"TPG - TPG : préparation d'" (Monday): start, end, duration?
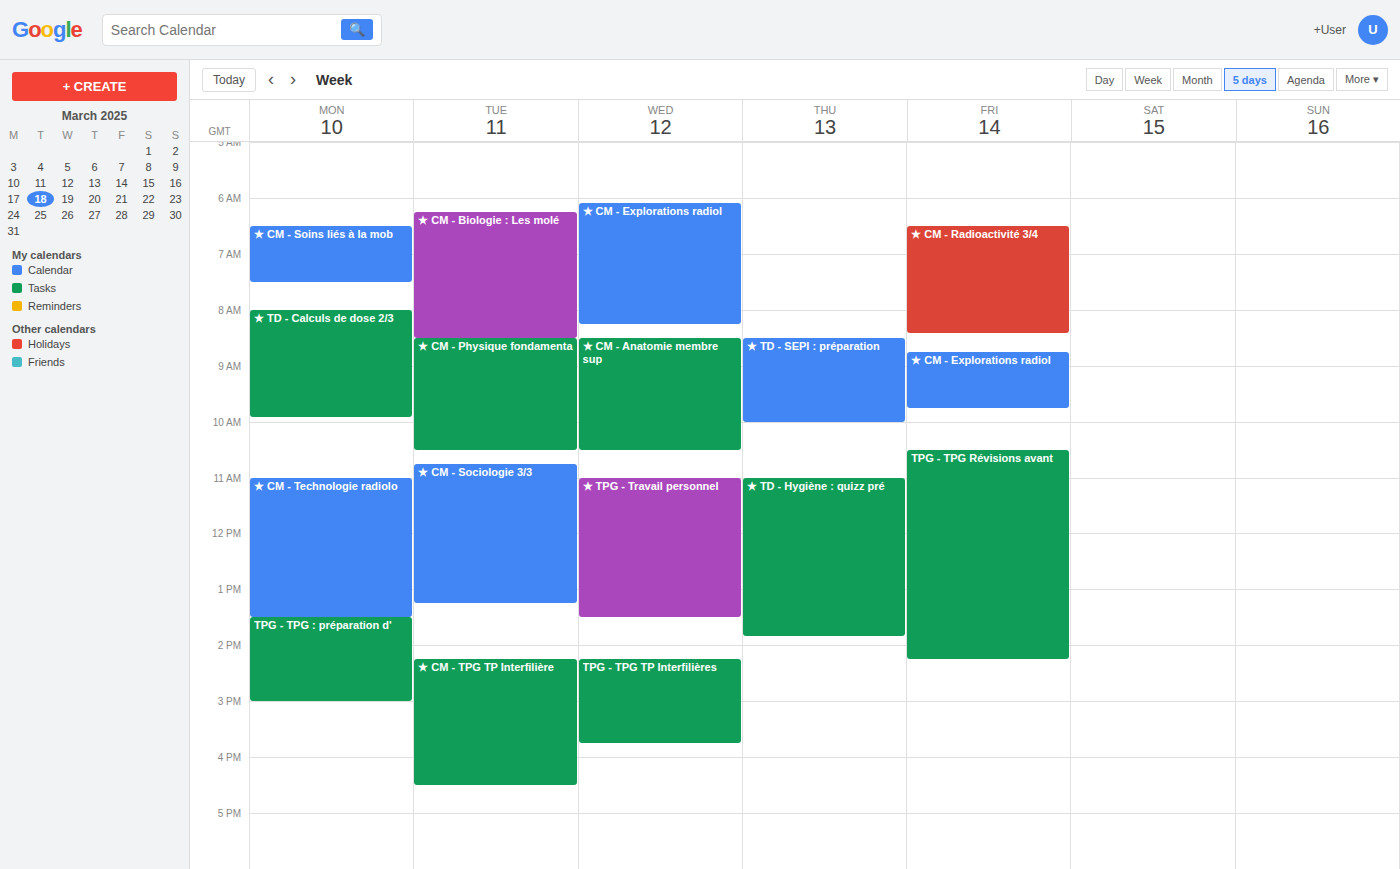
1:30 PM to 3:00 PM, 1 hour 30 minutes